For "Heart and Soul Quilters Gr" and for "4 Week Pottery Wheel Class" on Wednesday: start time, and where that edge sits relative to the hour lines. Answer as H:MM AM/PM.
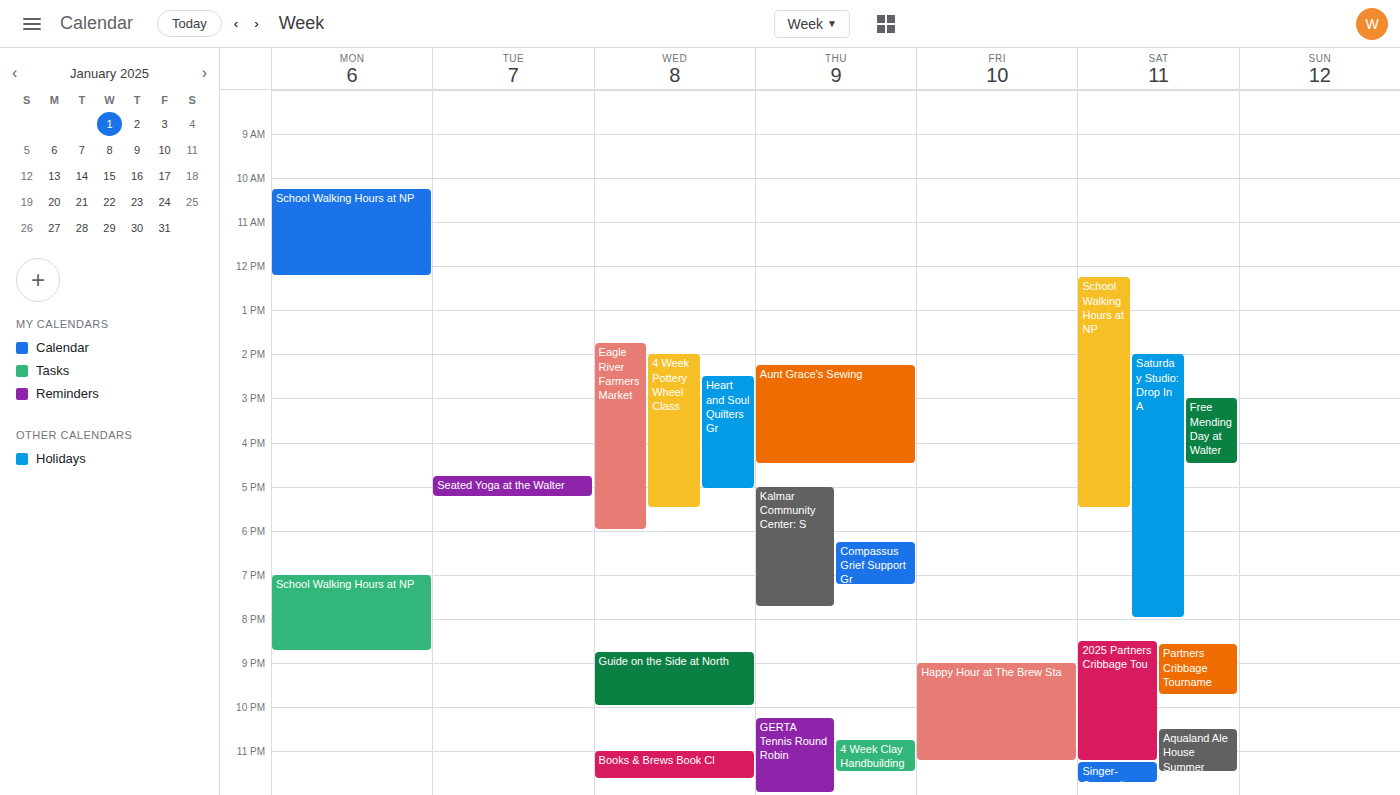
"Heart and Soul Quilters Gr": 2:30 PM, halfway between the 2 PM and 3 PM lines. "4 Week Pottery Wheel Class": 2:00 PM, exactly on the 2 PM line.